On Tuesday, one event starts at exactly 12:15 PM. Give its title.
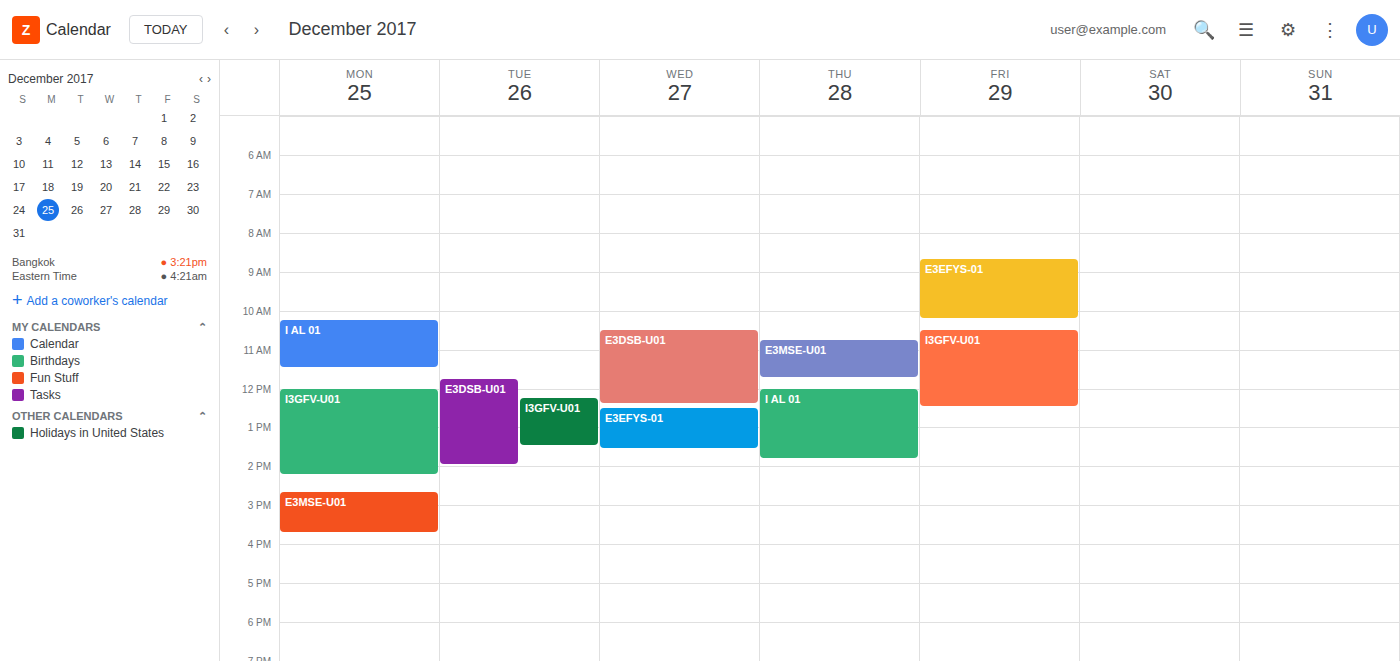
"I3GFV-U01"